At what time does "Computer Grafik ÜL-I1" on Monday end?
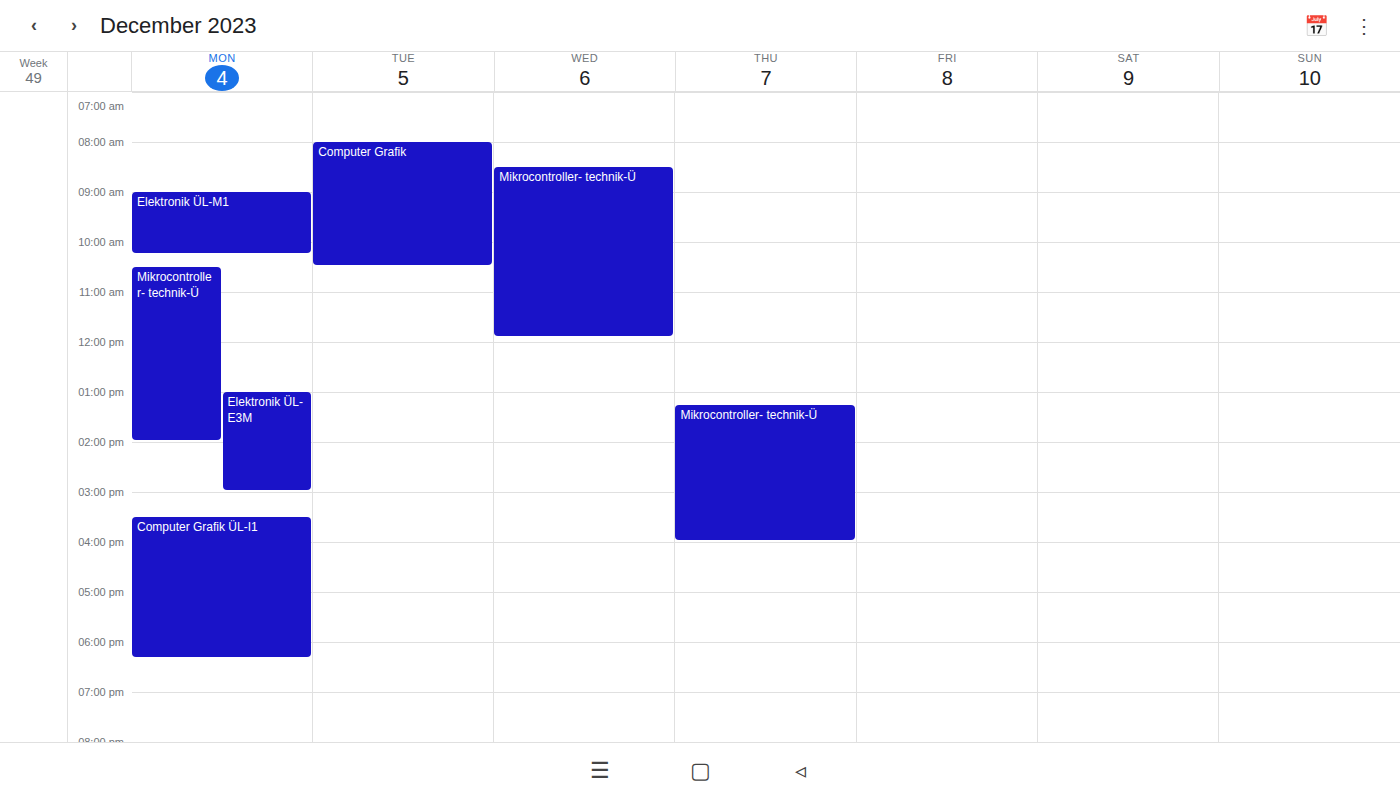
6:20 PM